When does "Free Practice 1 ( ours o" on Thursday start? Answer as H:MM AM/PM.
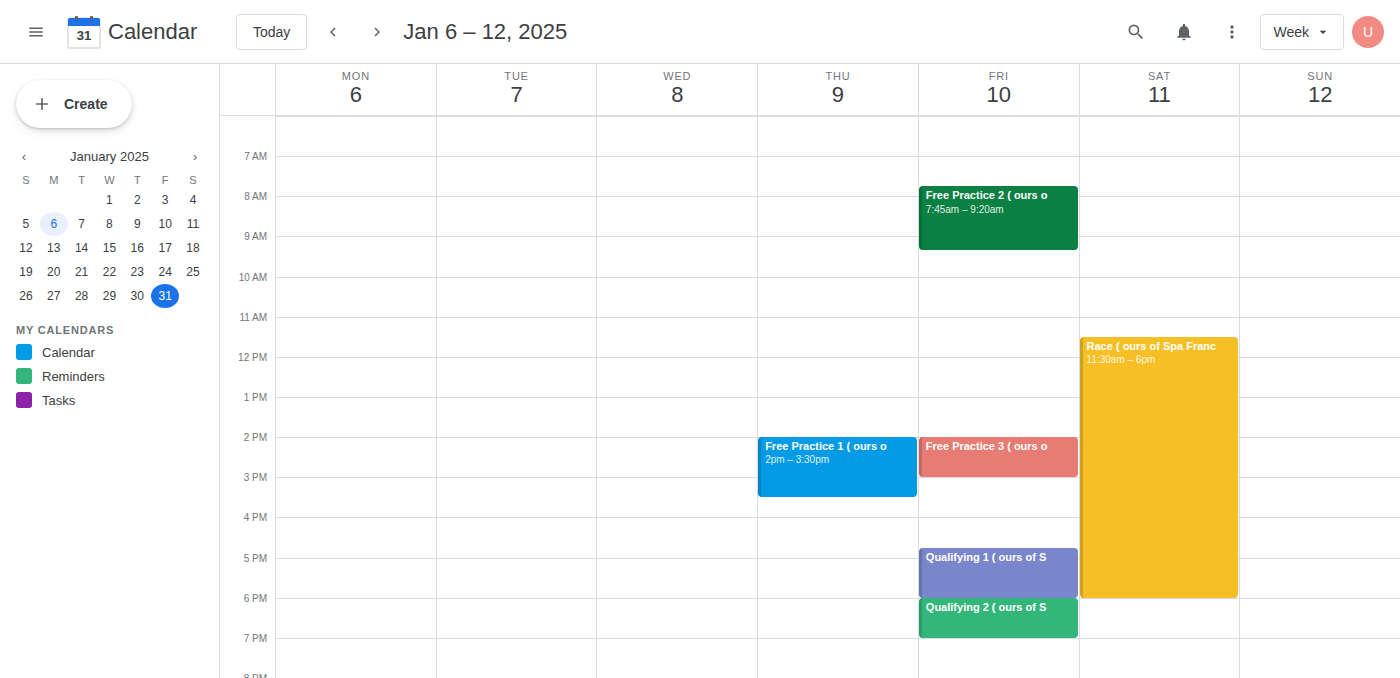
2:00 PM